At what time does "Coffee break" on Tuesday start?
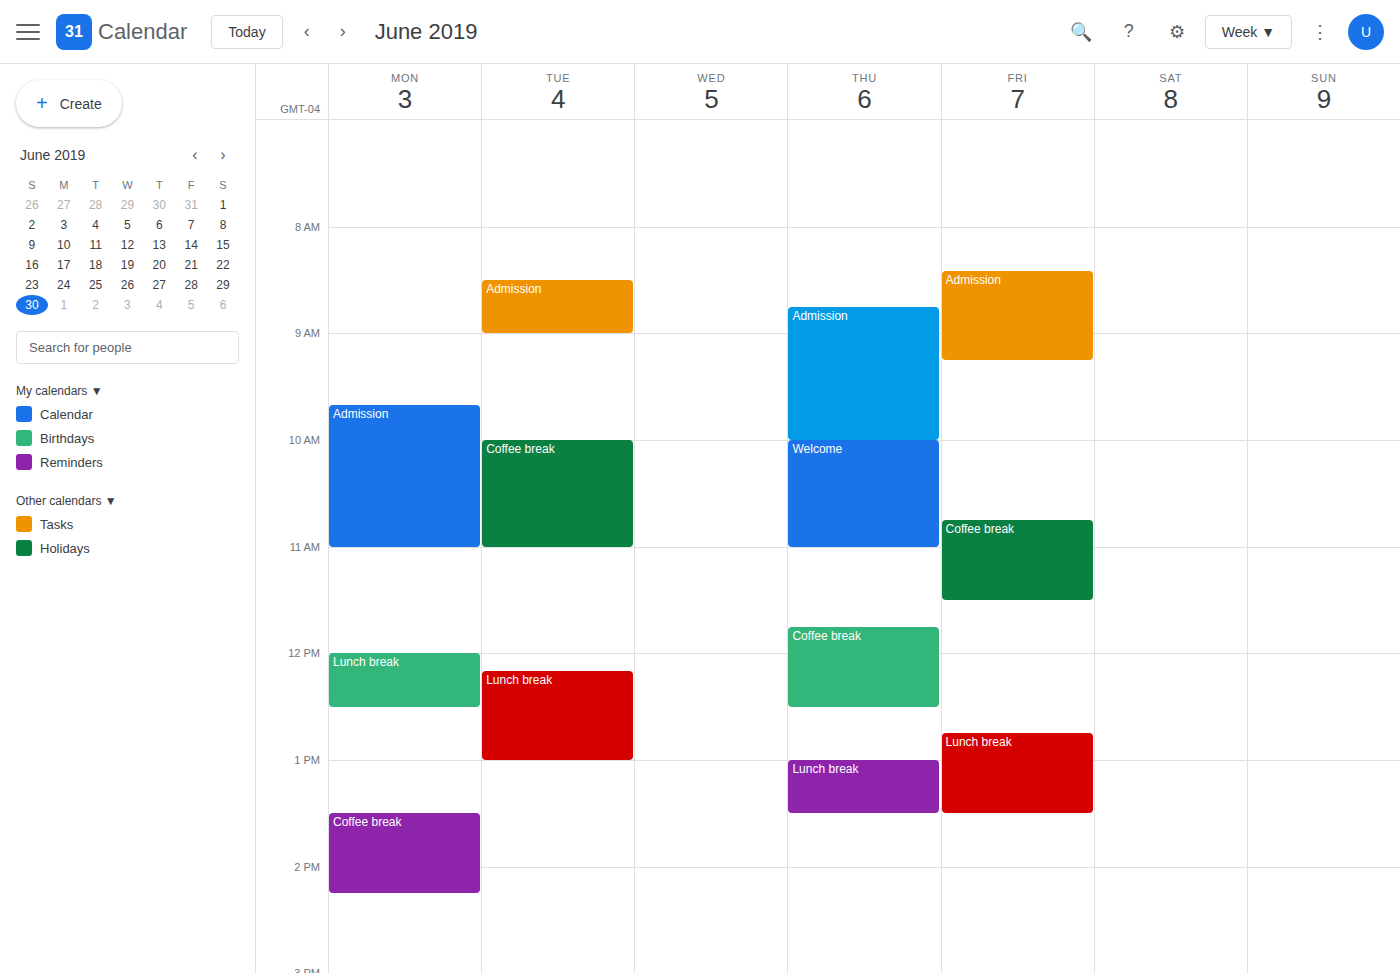
10:00 AM